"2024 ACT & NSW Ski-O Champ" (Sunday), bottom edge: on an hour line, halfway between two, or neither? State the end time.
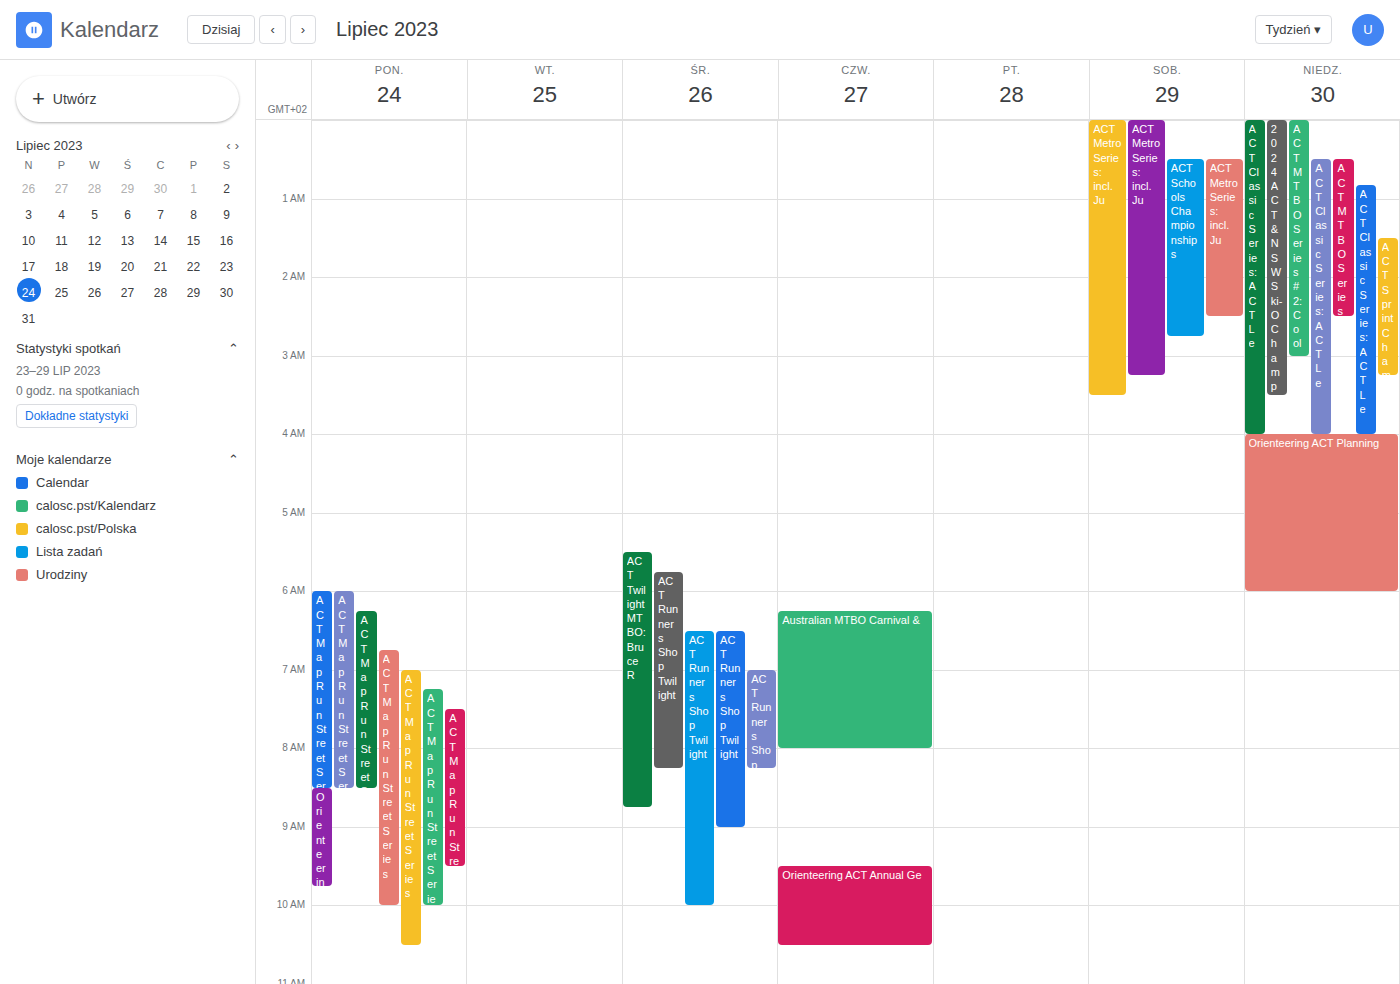
3:30 AM -- halfway between the 3 AM and 4 AM lines.